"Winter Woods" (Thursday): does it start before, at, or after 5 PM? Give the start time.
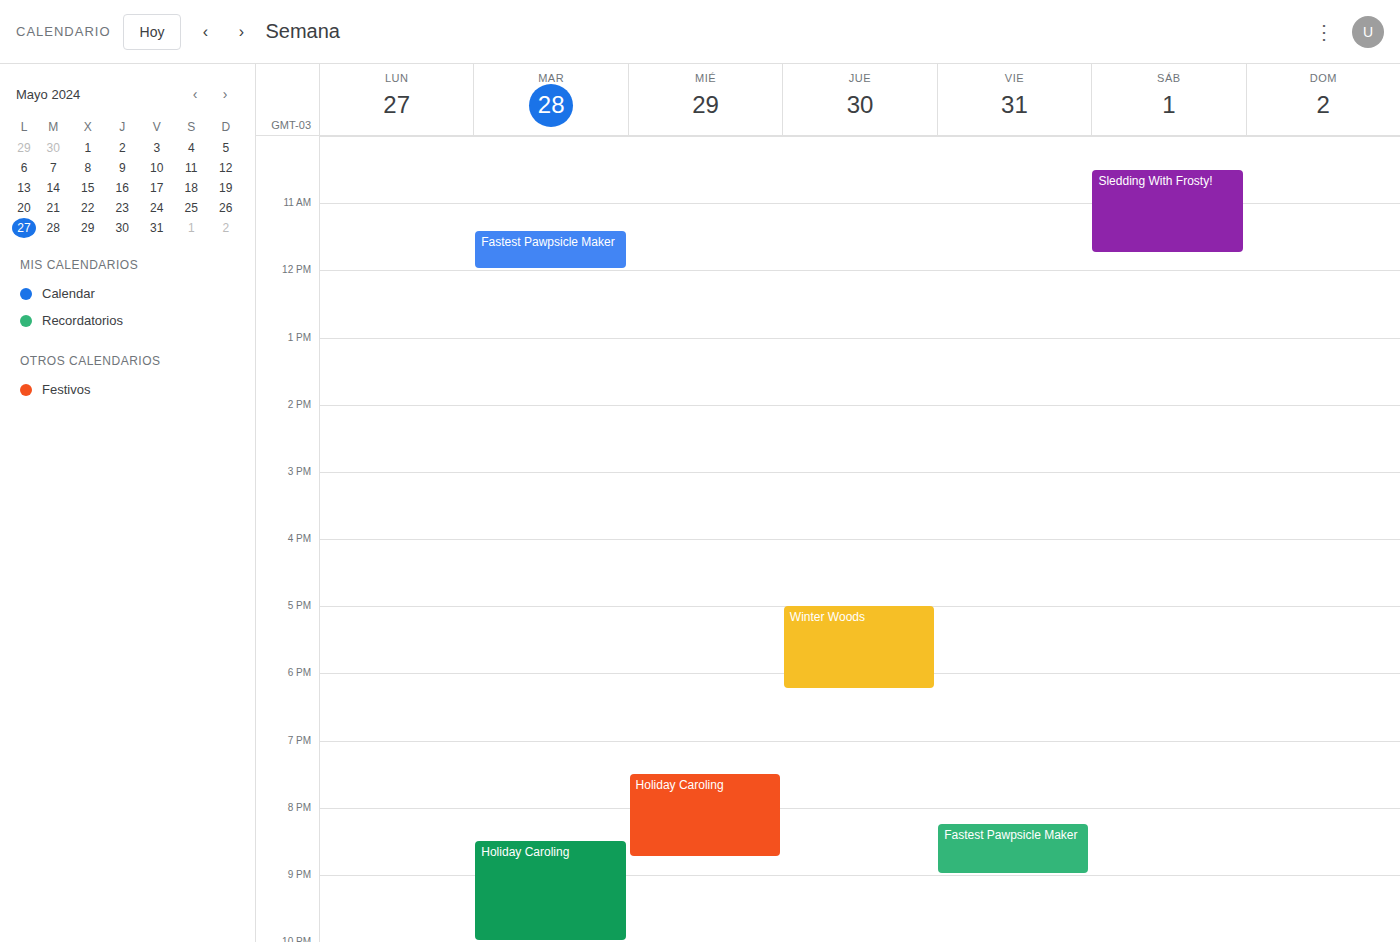
5:00 PM -- exactly at 5 PM, on the 5 PM line.